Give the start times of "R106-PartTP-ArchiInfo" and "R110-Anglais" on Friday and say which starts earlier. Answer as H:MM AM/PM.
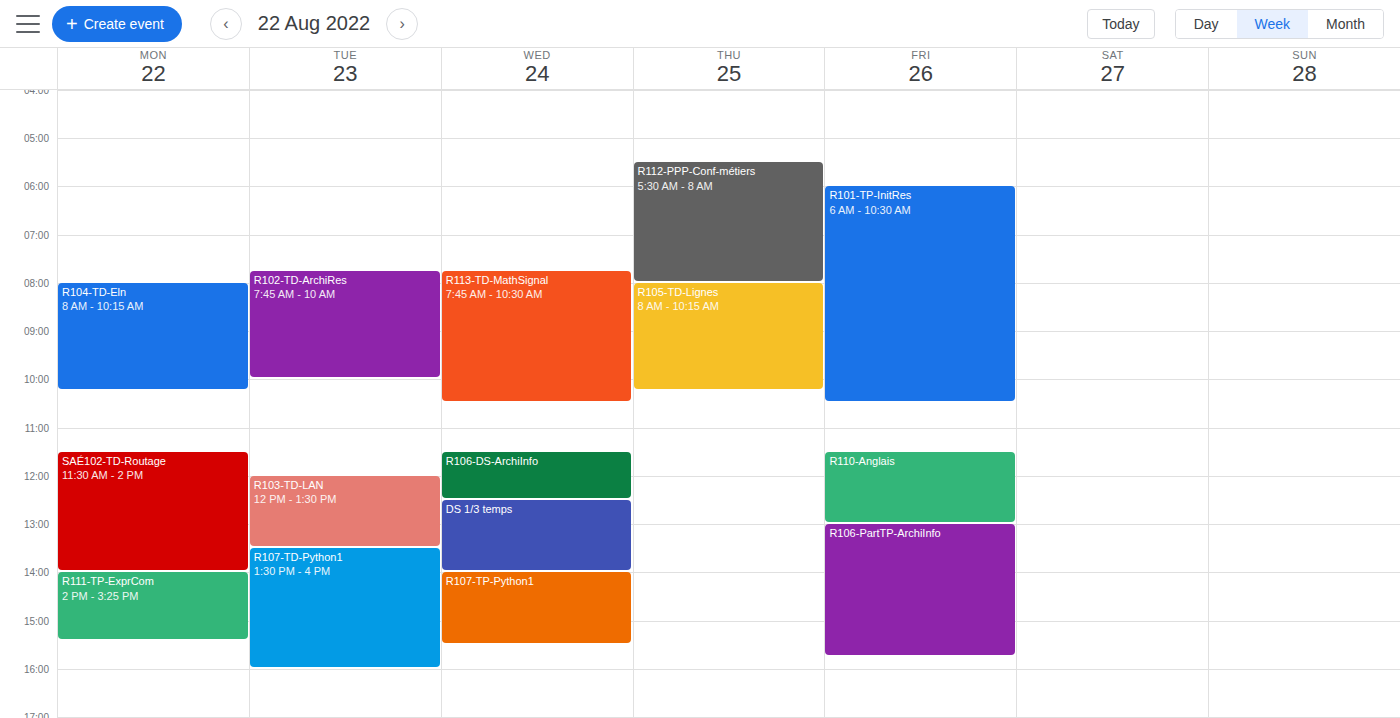
"R110-Anglais" 11:30 AM; "R106-PartTP-ArchiInfo" 1:00 PM.